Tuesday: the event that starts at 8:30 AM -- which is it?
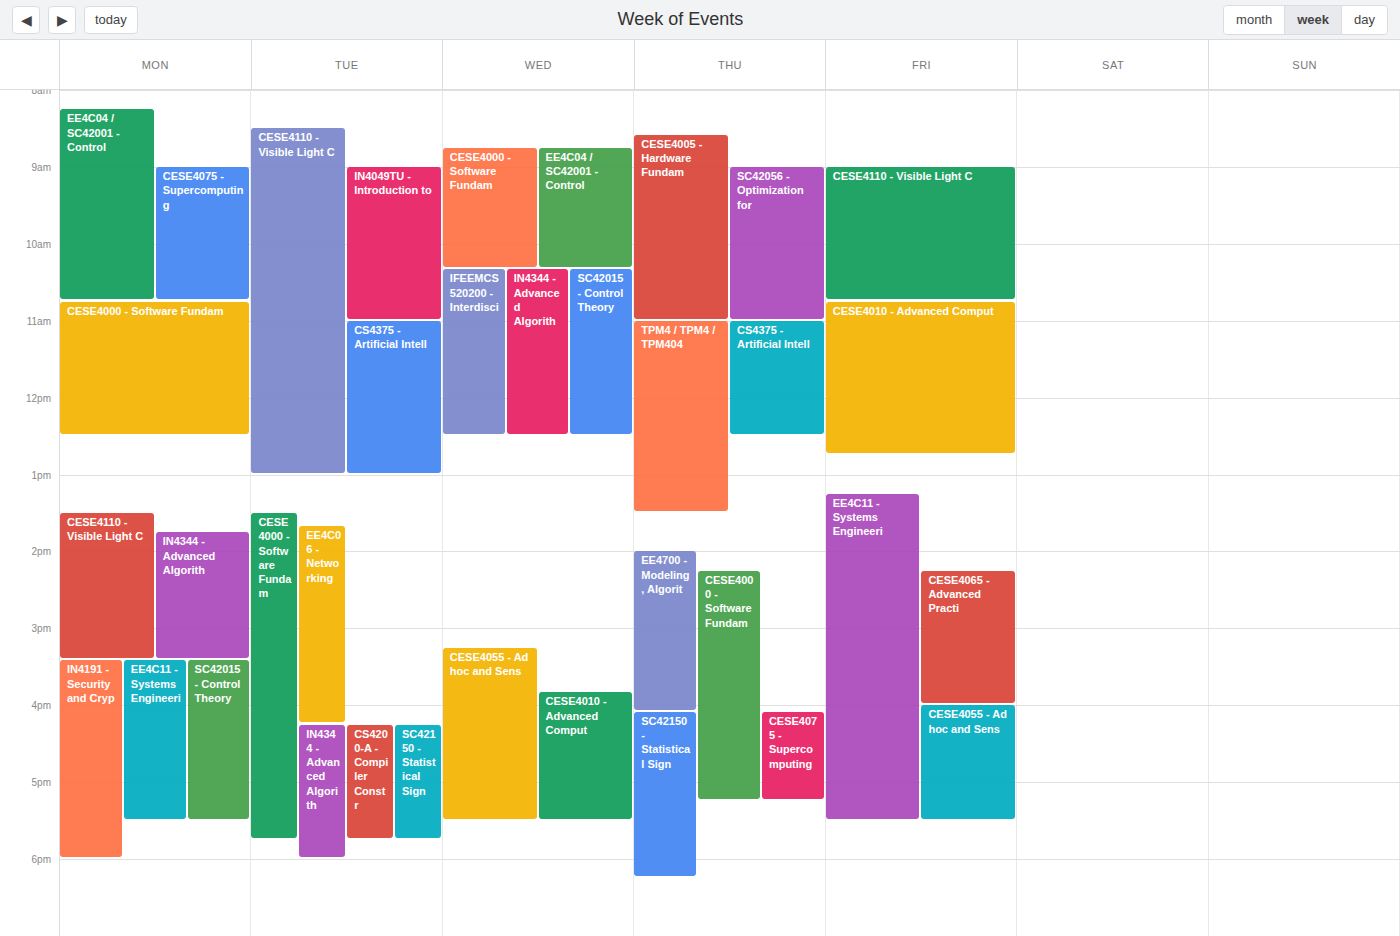
"CESE4110 - Visible Light C"